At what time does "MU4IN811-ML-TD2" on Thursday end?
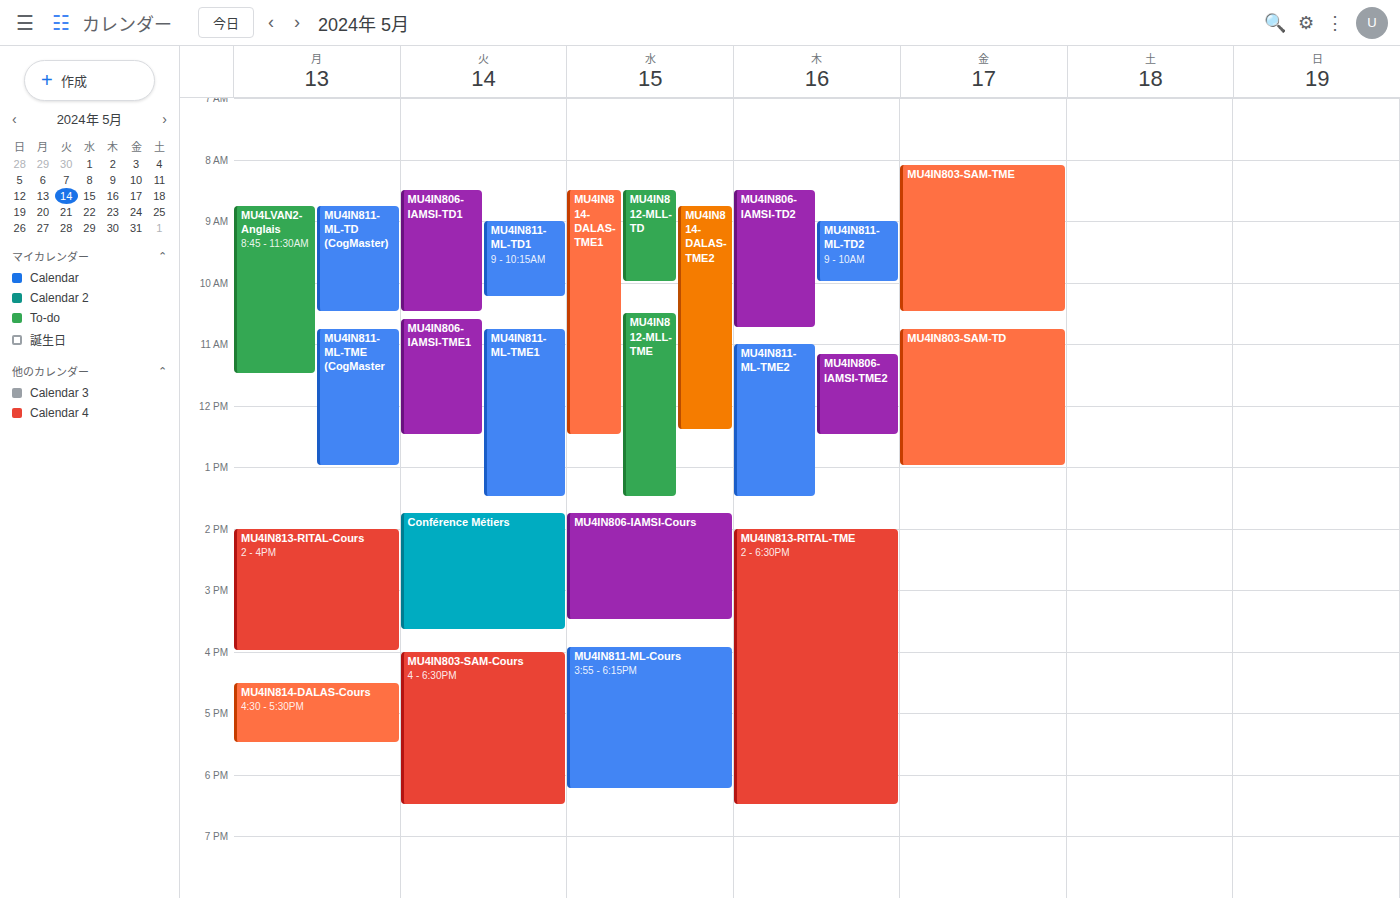
10:00 AM